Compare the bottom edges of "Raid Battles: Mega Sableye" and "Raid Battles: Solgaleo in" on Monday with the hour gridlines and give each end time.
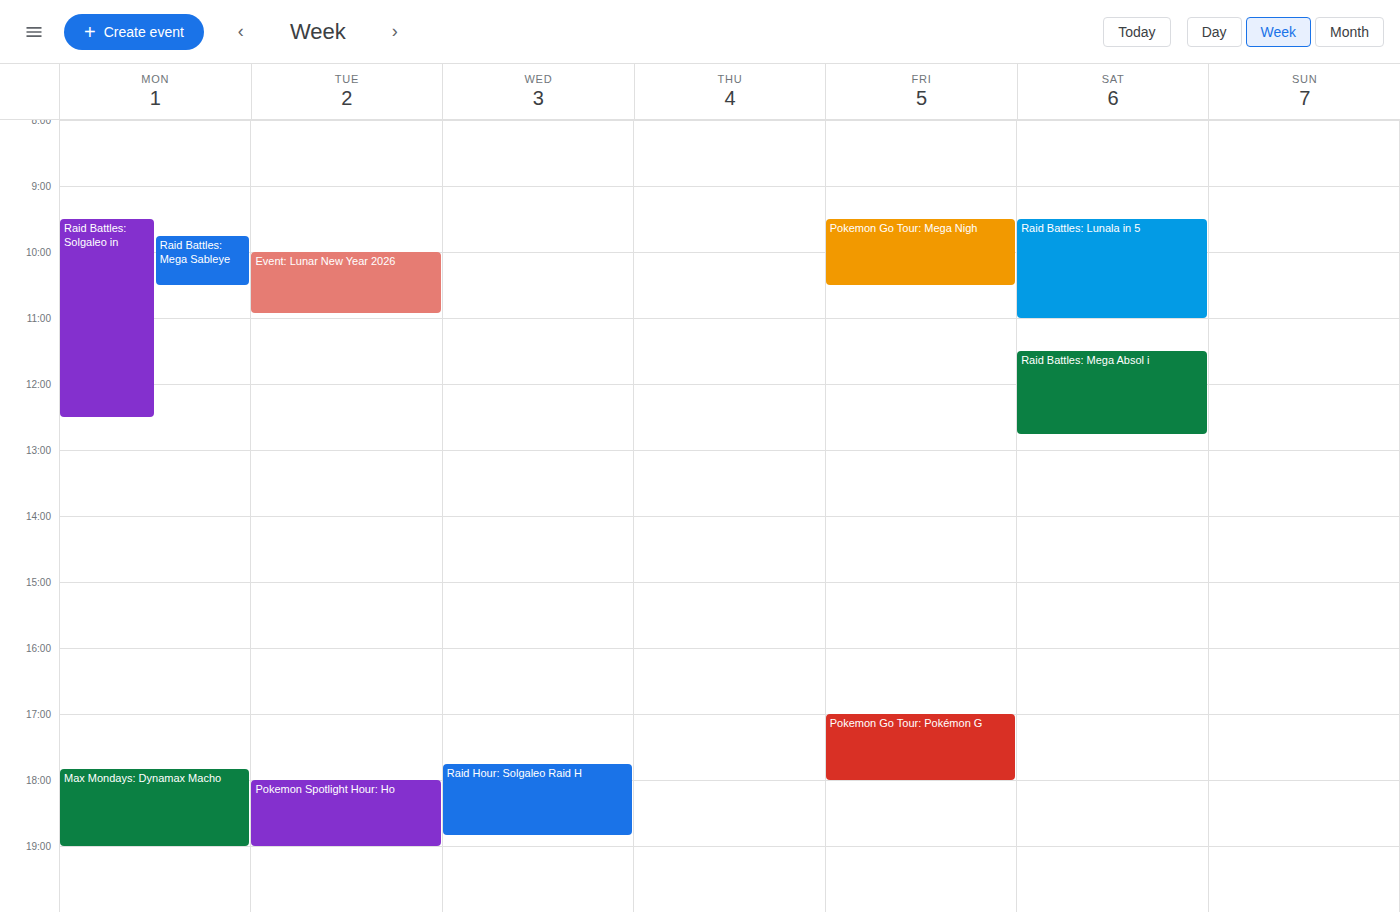
"Raid Battles: Mega Sableye": 10:30 AM, halfway between the 10 AM and 11 AM lines. "Raid Battles: Solgaleo in": 12:30 PM, halfway between the 12 PM and 1 PM lines.